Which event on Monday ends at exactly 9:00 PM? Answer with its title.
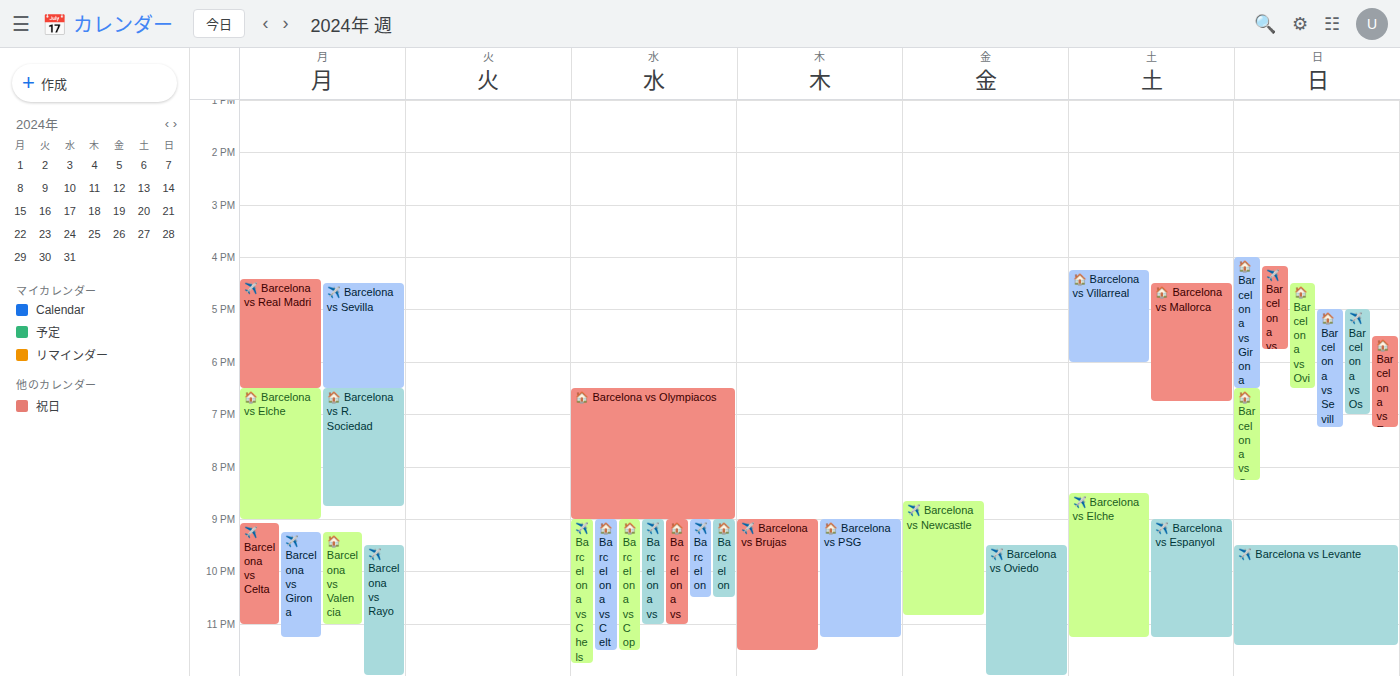
"🏠 Barcelona vs Elche"